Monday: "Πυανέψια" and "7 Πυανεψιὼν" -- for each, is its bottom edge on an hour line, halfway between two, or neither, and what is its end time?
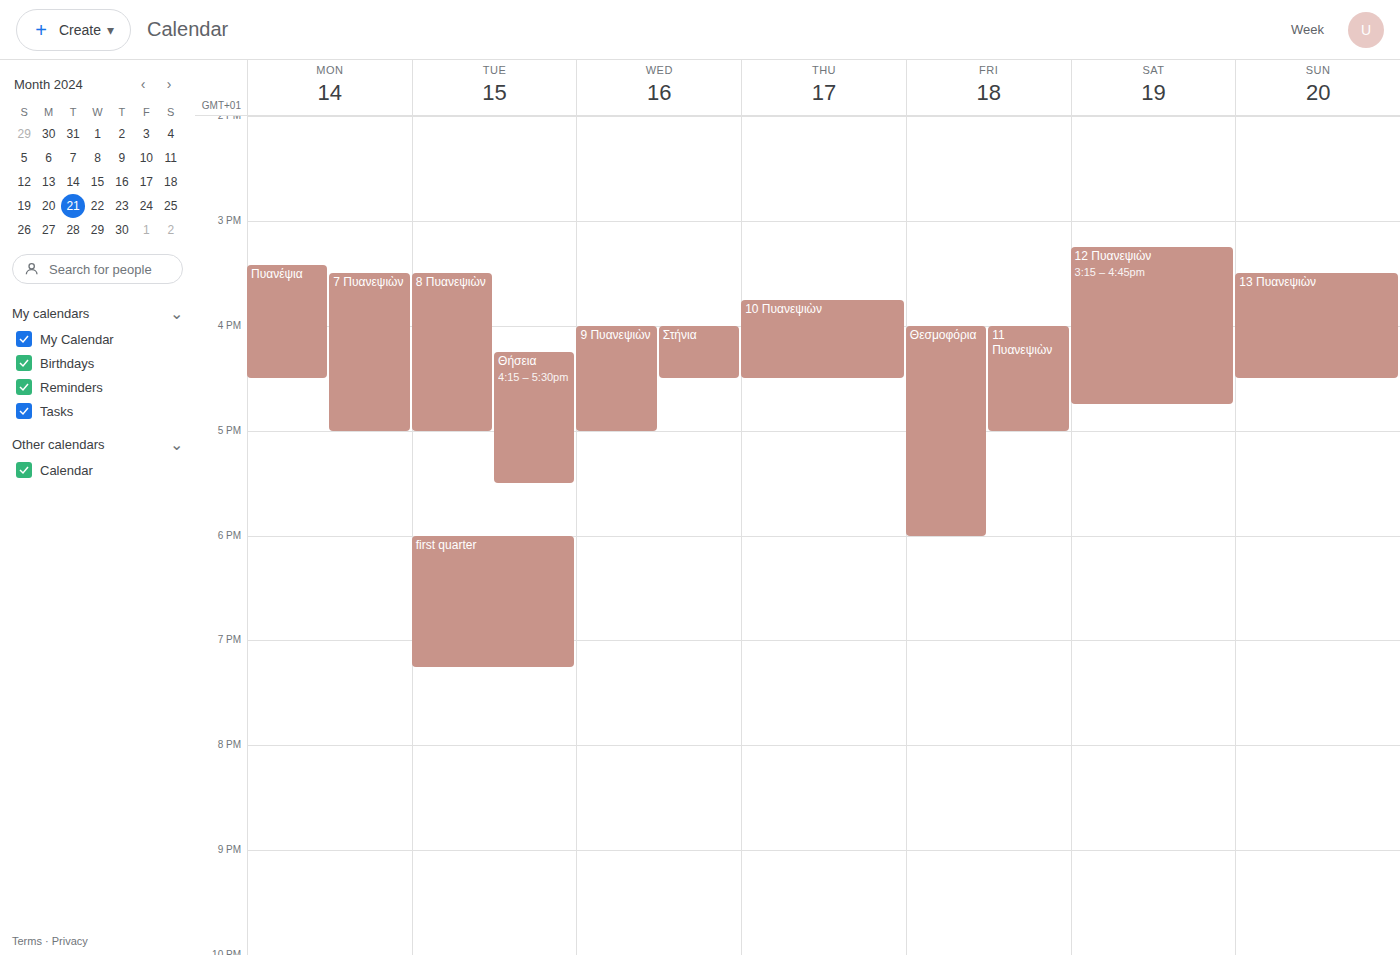
"Πυανέψια": 4:30 PM, halfway between the 4 PM and 5 PM lines. "7 Πυανεψιὼν": 5:00 PM, exactly on the 5 PM line.